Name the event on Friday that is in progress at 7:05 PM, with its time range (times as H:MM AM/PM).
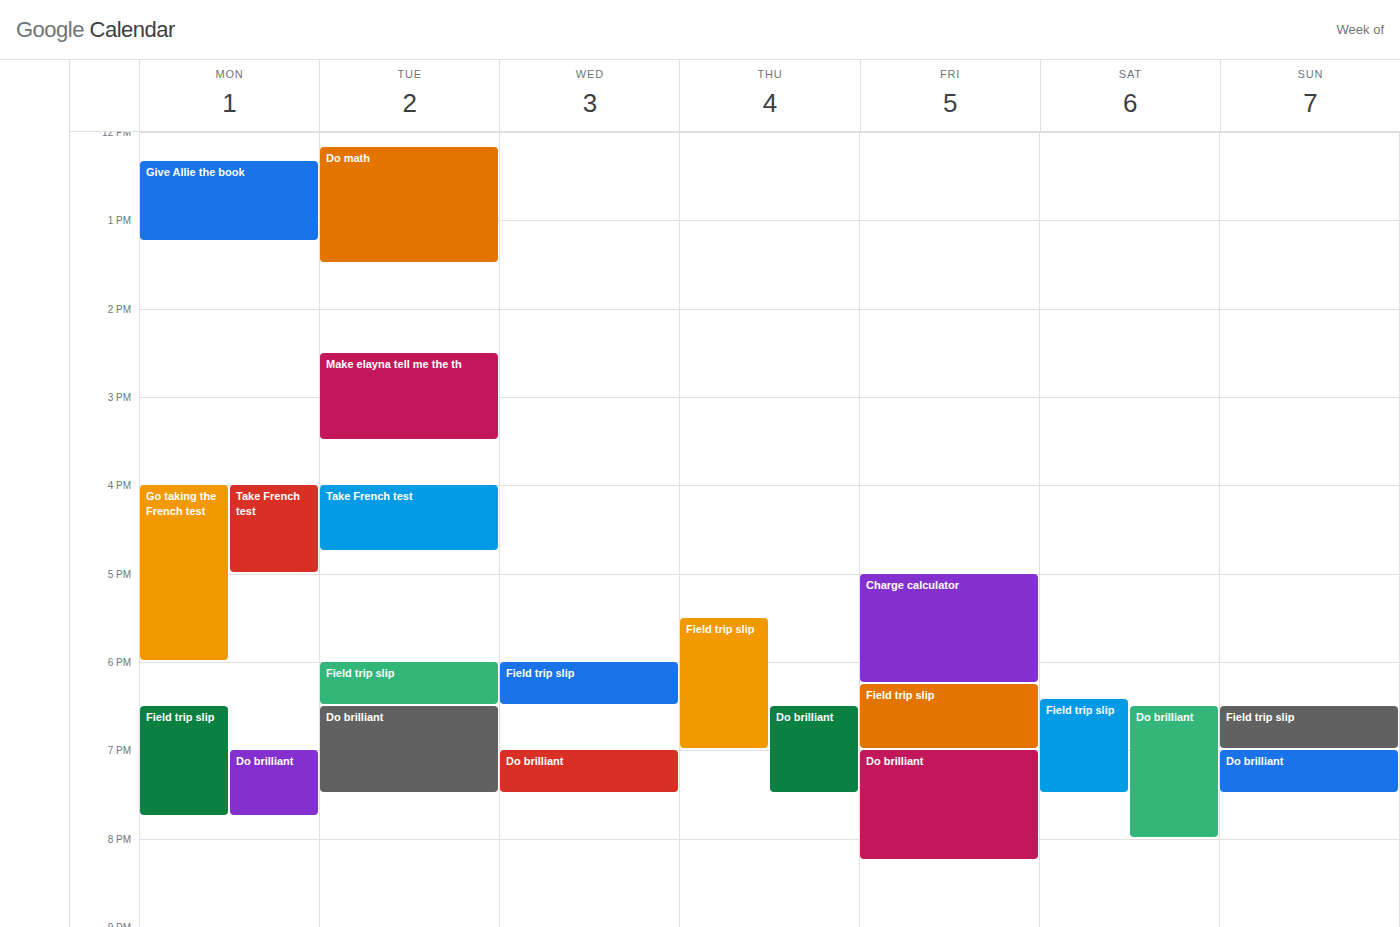
"Do brilliant", 7:00 PM to 8:15 PM